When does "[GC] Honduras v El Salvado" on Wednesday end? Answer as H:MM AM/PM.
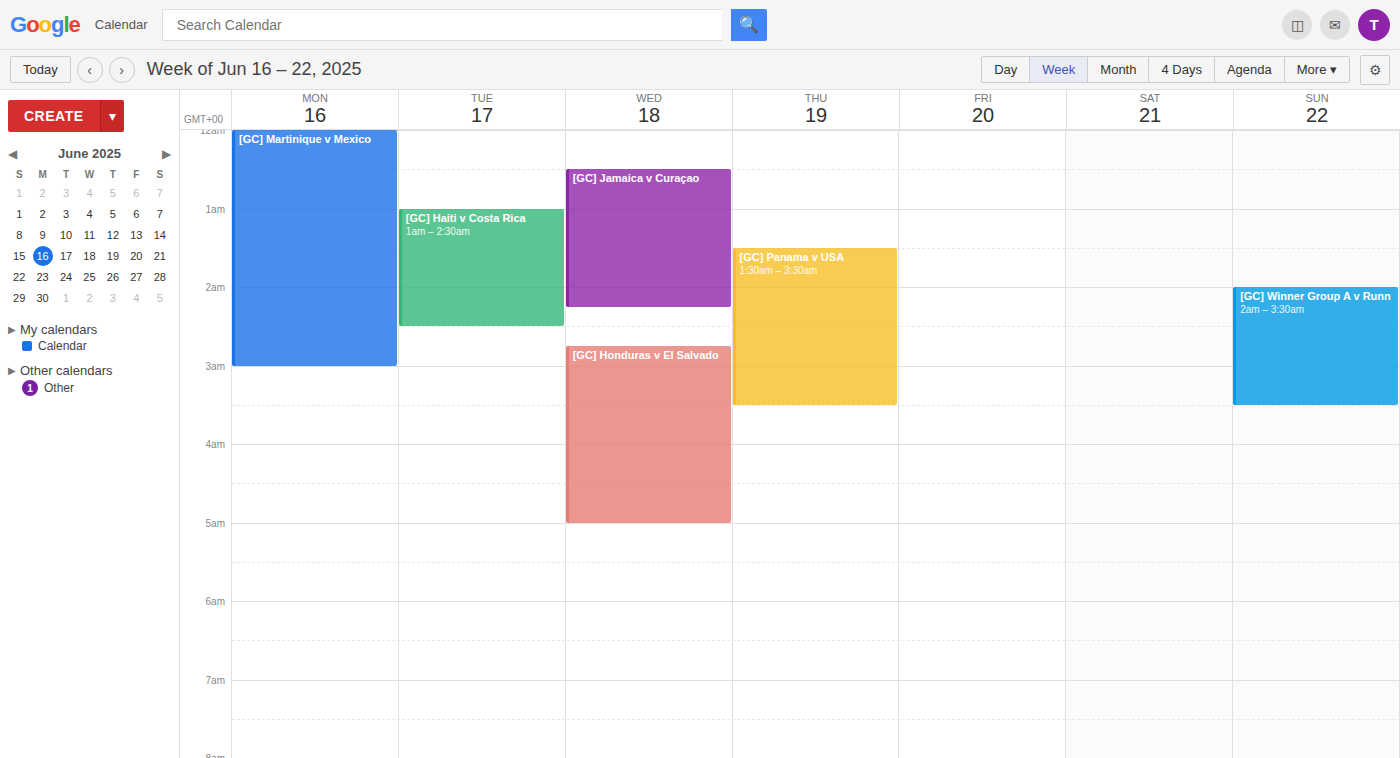
5:00 AM